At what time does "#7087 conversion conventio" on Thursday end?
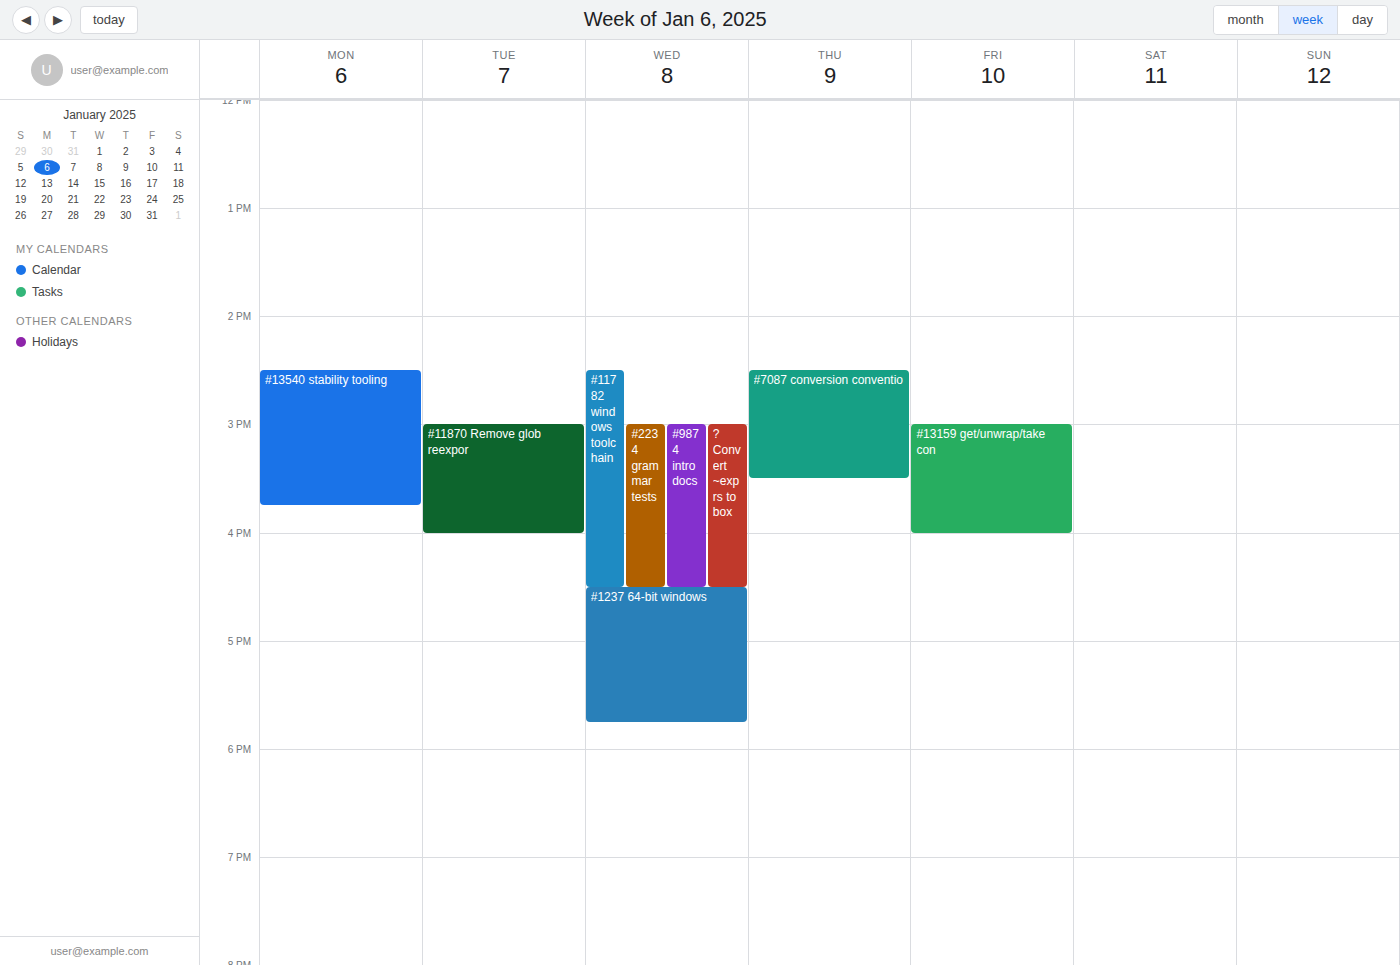
3:30 PM